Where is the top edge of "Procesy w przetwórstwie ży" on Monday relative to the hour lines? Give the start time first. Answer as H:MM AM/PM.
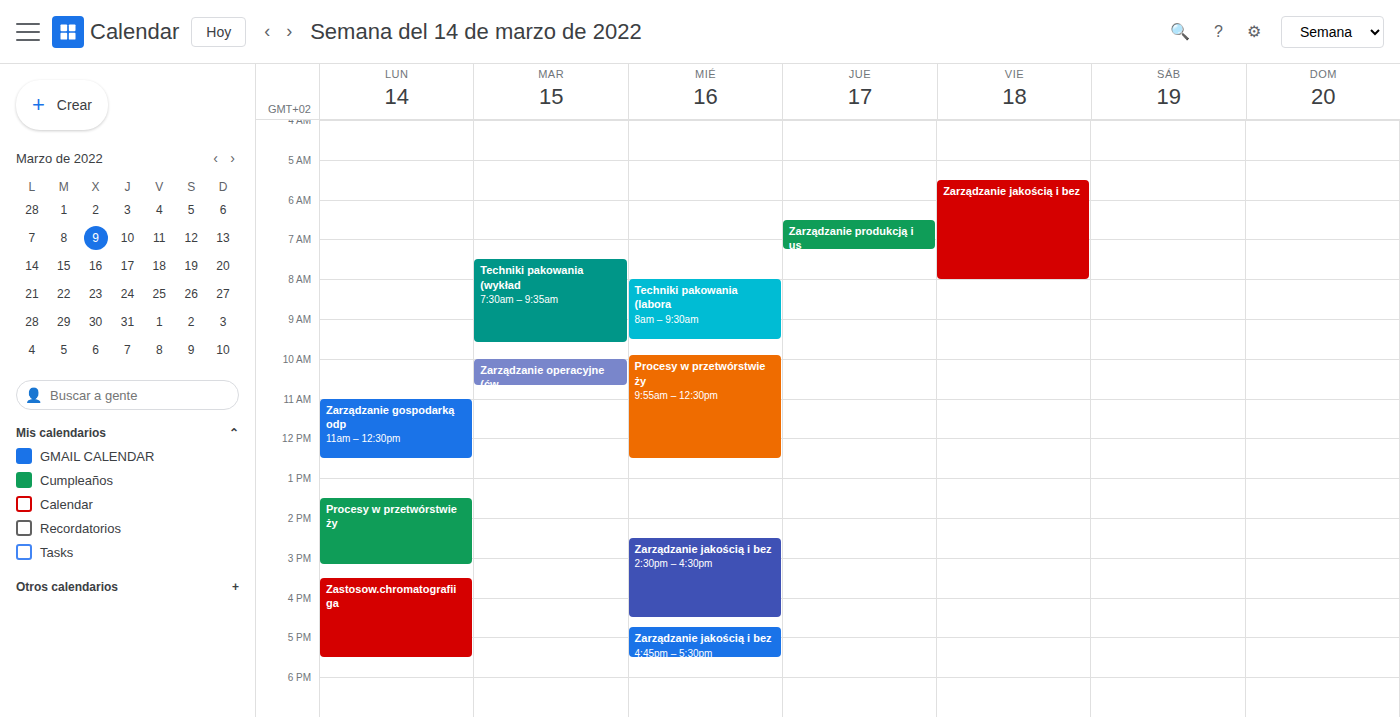
1:30 PM -- halfway between the 1 PM and 2 PM lines.